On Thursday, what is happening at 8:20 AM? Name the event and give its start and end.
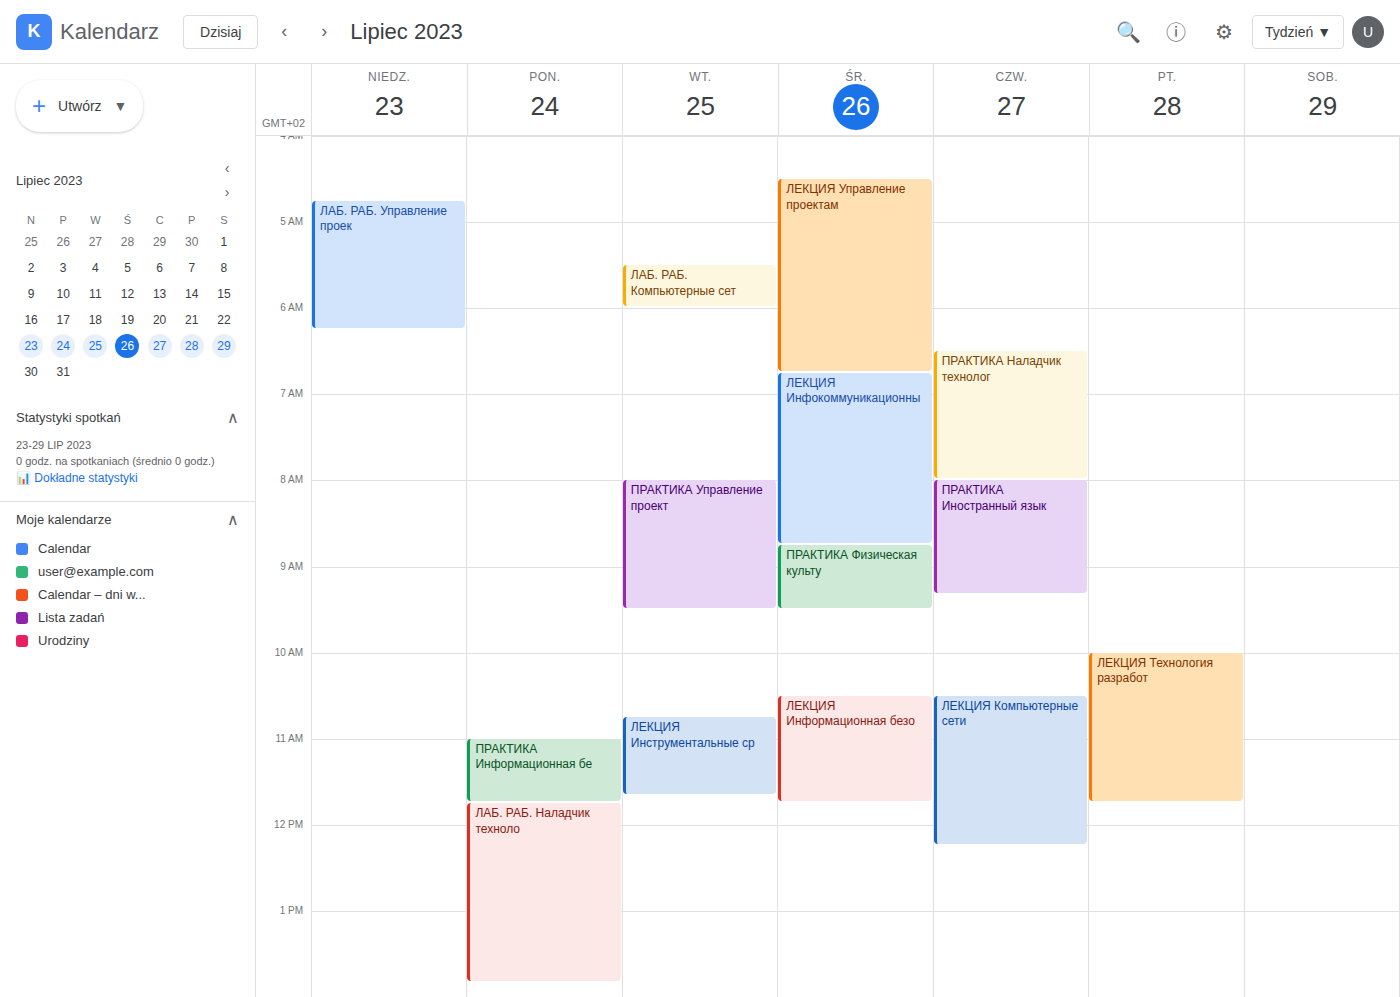
"ПРАКТИКА Иностранный язык", 8:00 AM to 9:20 AM